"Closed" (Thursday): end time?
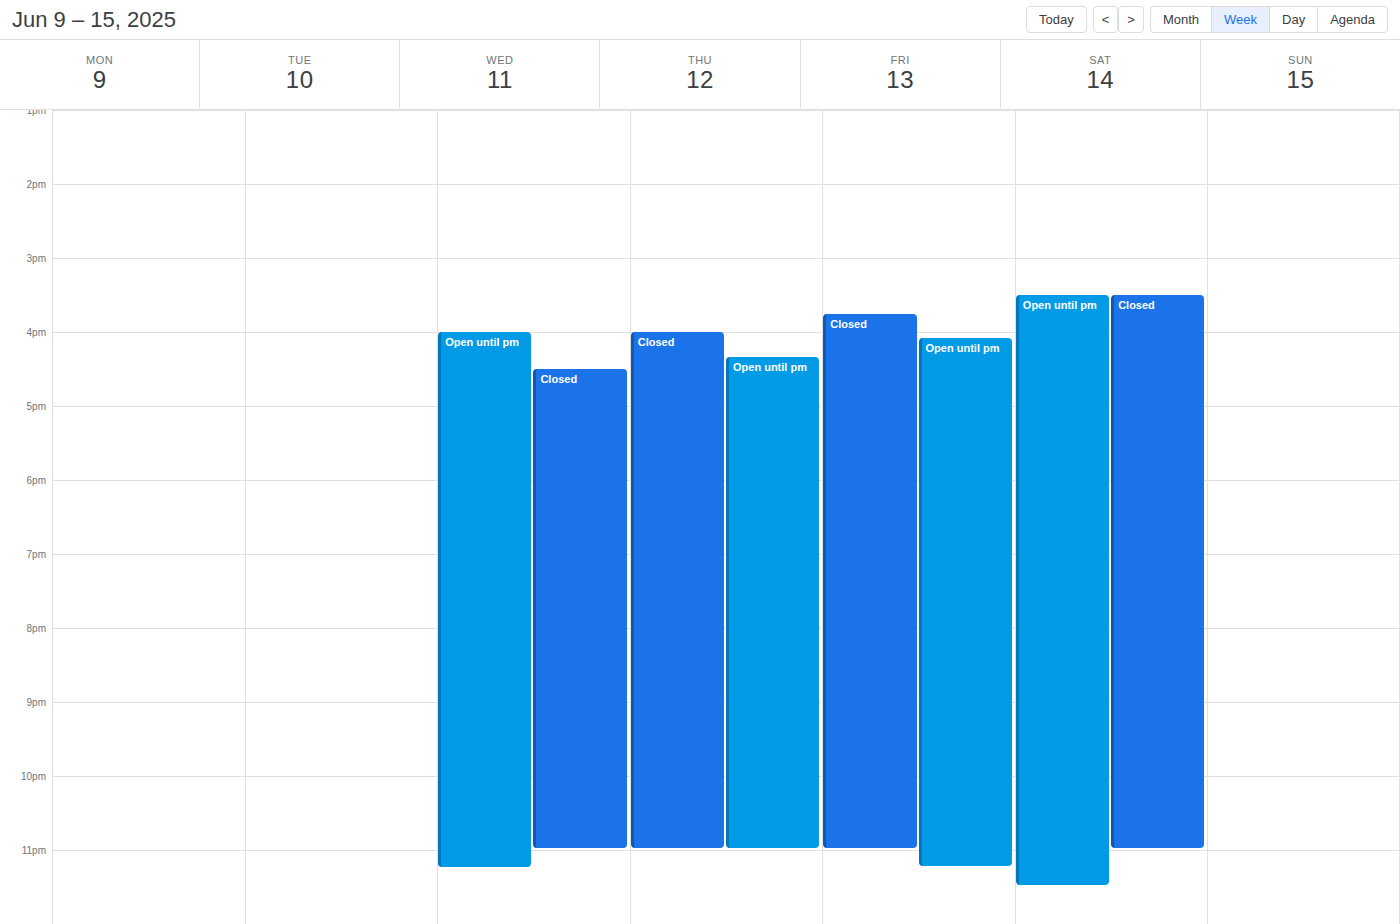
11:00 PM